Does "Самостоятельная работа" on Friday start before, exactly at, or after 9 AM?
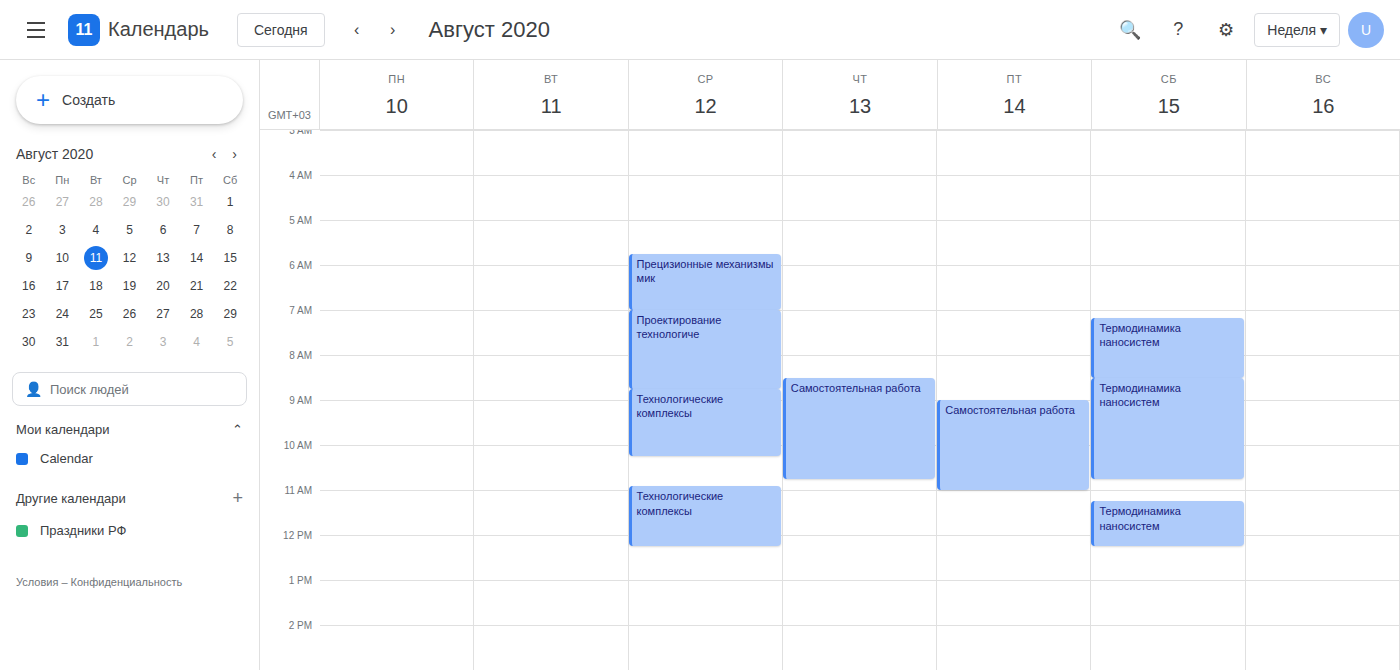
9:00 AM -- exactly at 9 AM, on the 9 AM line.